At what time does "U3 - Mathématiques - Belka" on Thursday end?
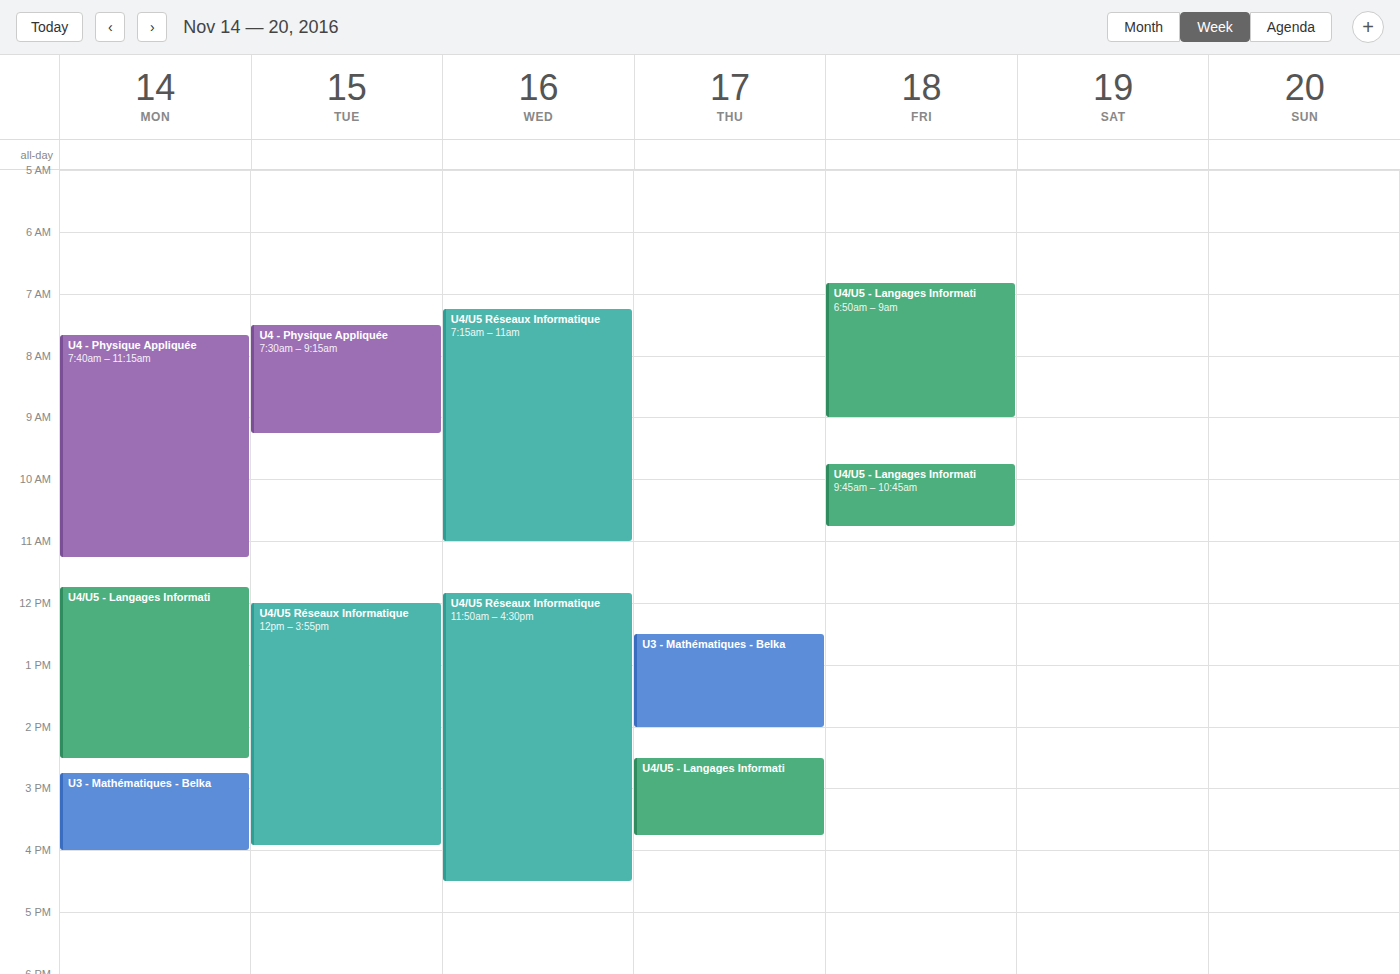
14:00